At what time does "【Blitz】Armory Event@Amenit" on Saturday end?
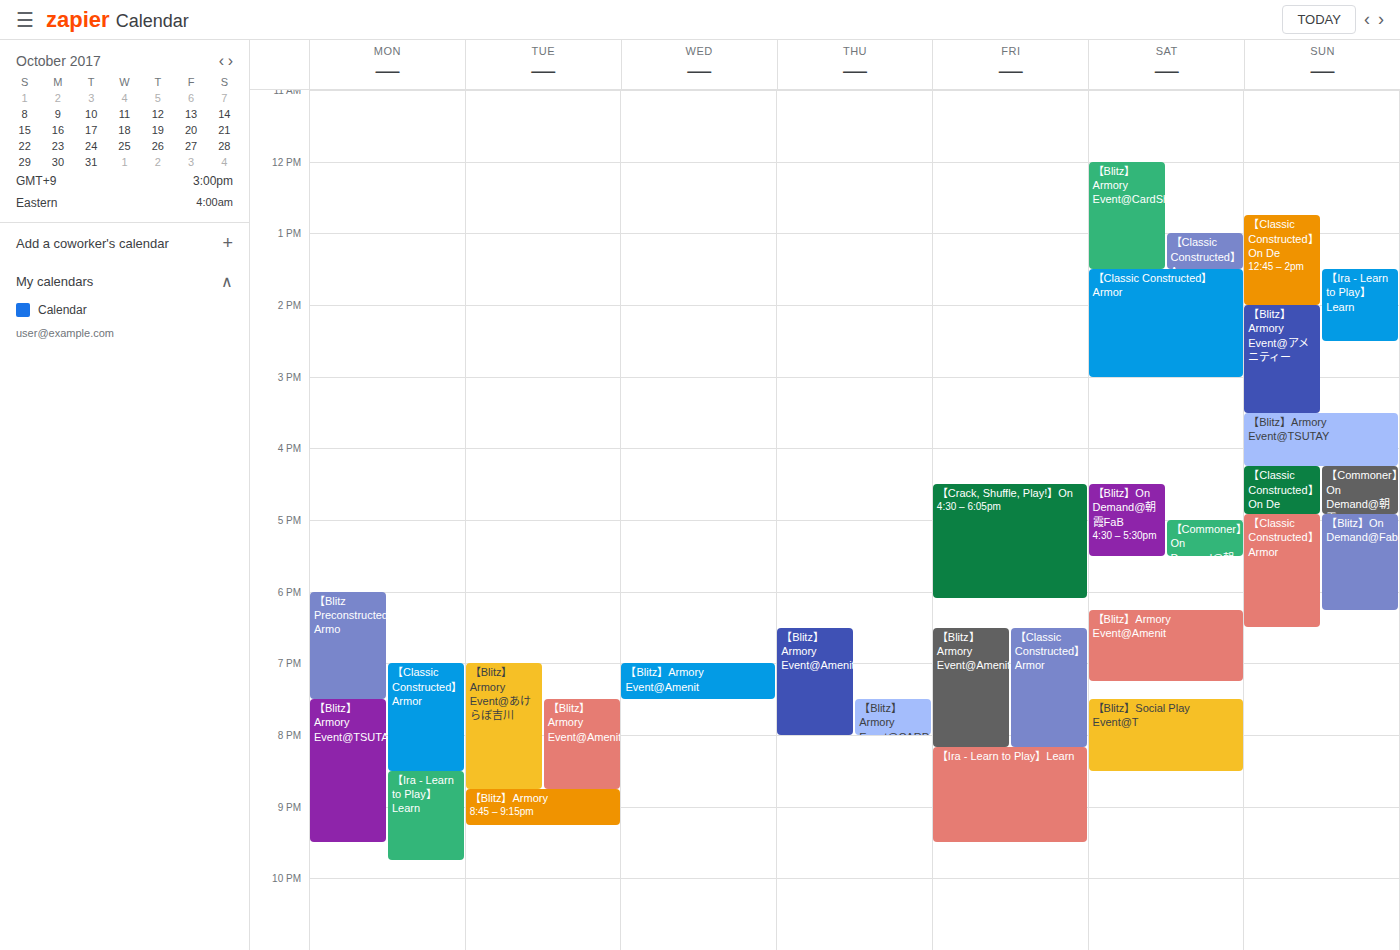
7:15 PM